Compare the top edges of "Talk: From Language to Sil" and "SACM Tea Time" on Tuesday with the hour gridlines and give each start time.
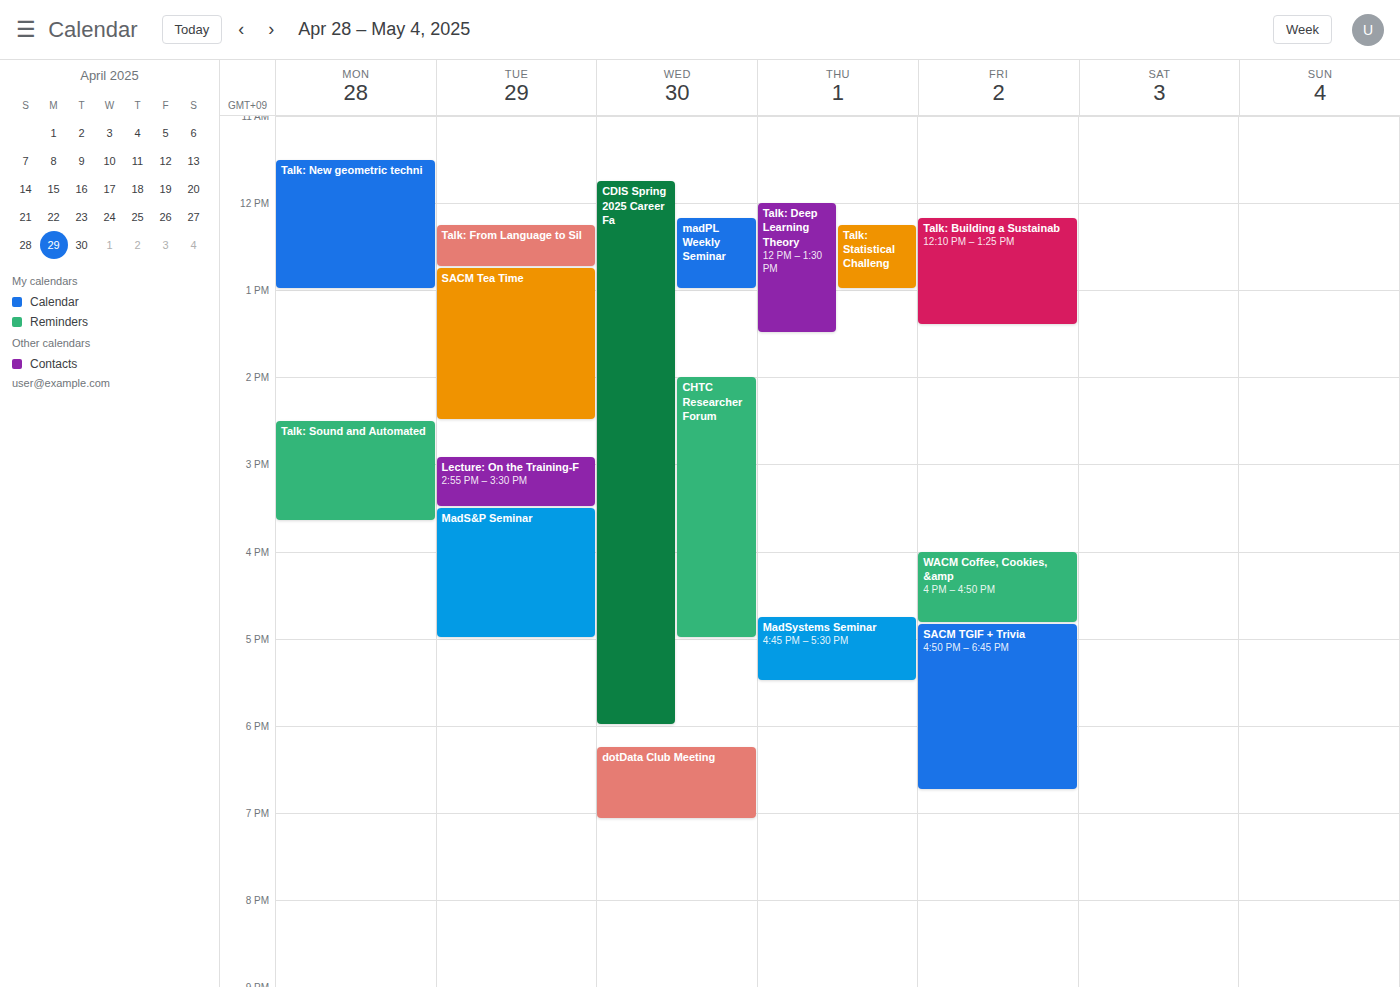
"Talk: From Language to Sil": 12:15, neither: a quarter of the way from the 12:00 line to the 13:00 line. "SACM Tea Time": 12:45, neither: three quarters of the way from the 12:00 line to the 13:00 line.